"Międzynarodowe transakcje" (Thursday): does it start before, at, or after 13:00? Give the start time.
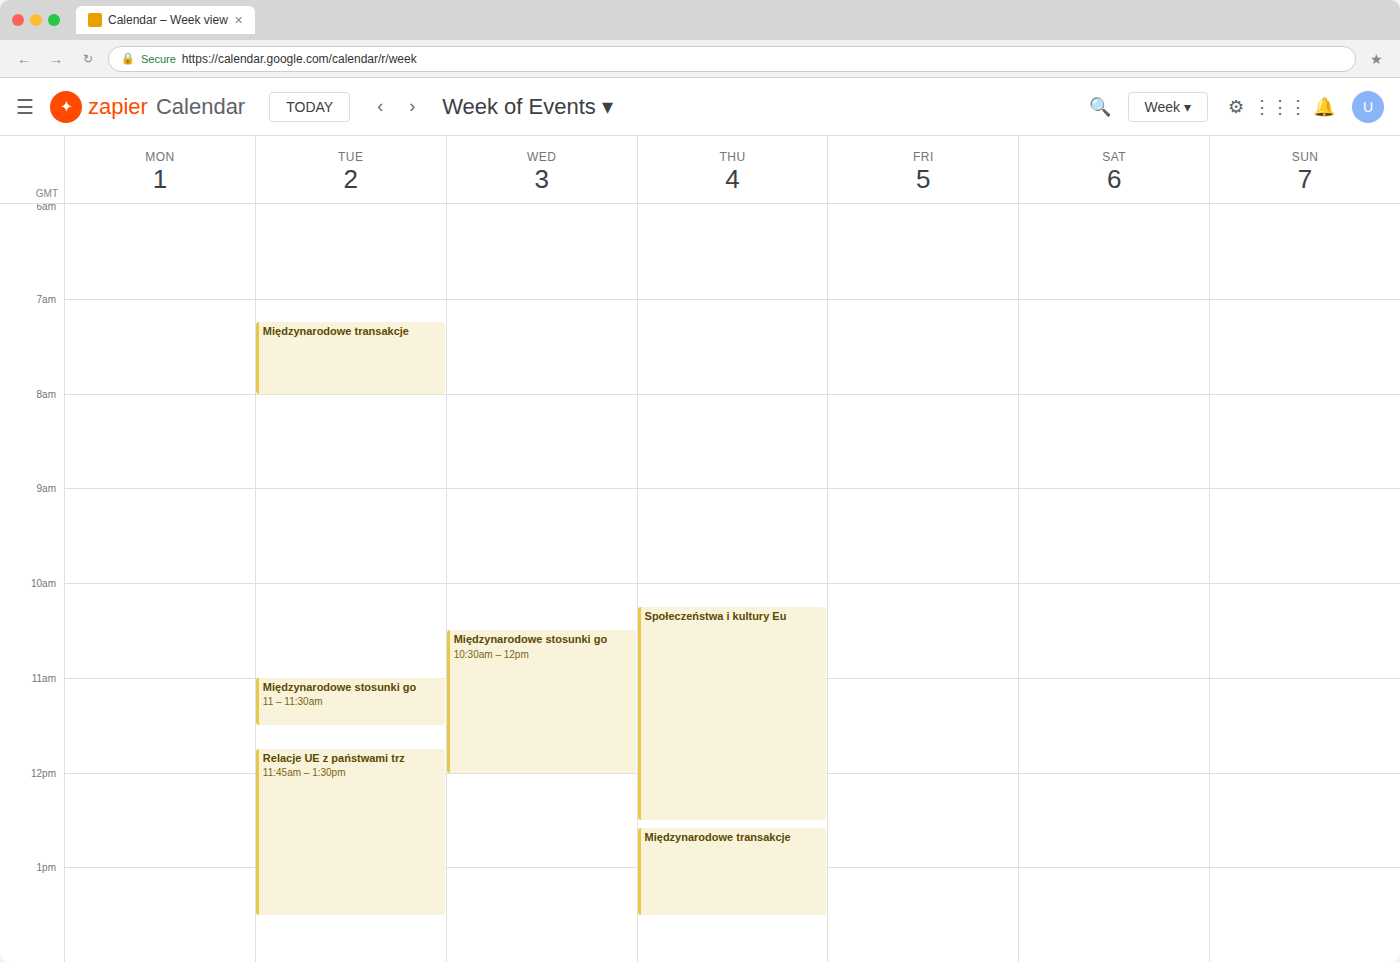
12:35 -- before 13:00, 25 minutes above the 13:00 line.